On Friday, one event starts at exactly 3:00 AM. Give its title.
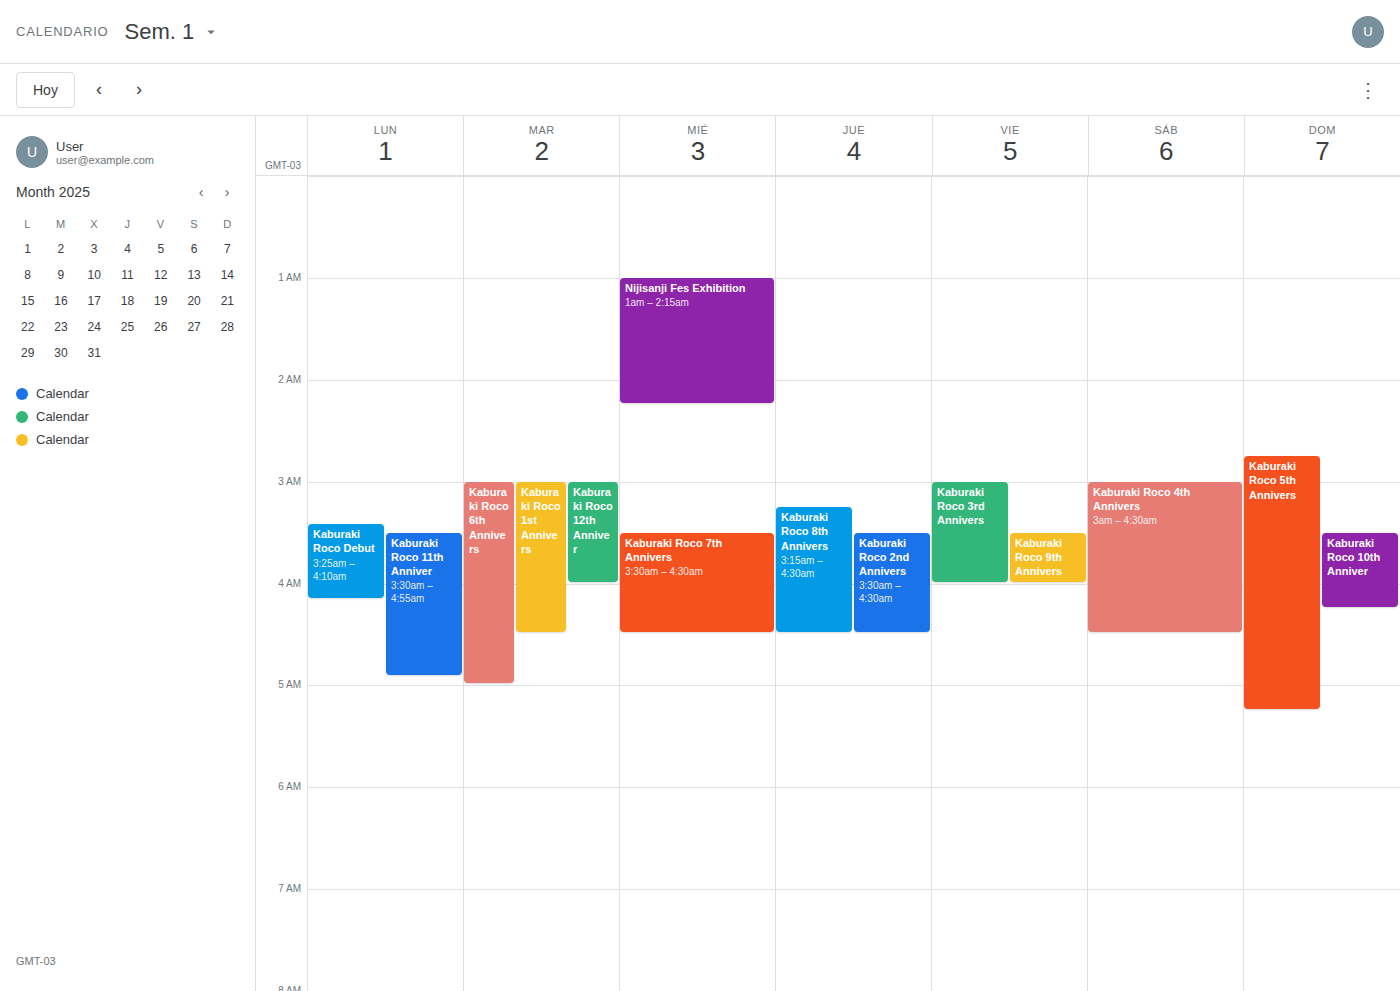
"Kaburaki Roco 3rd Annivers"